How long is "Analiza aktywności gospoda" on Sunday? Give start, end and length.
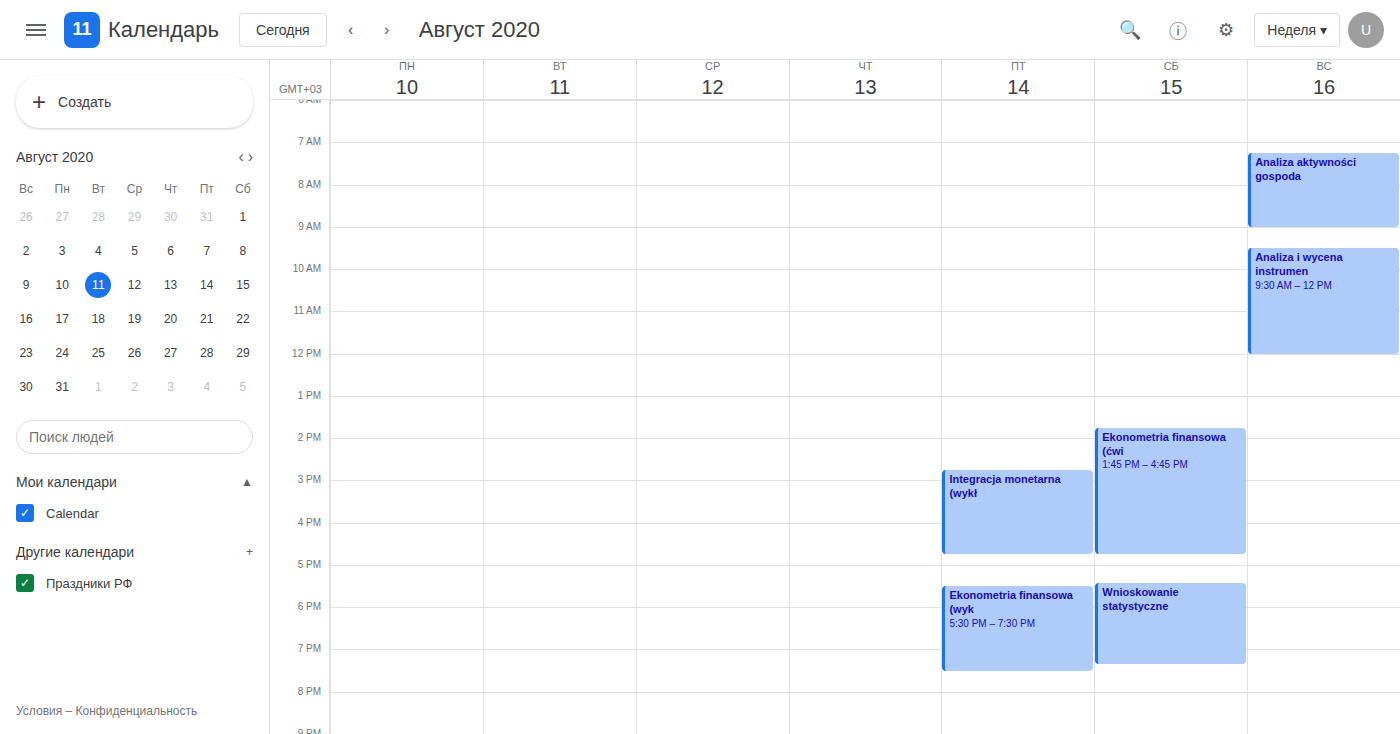
7:15 AM to 9:00 AM, 1 hour 45 minutes